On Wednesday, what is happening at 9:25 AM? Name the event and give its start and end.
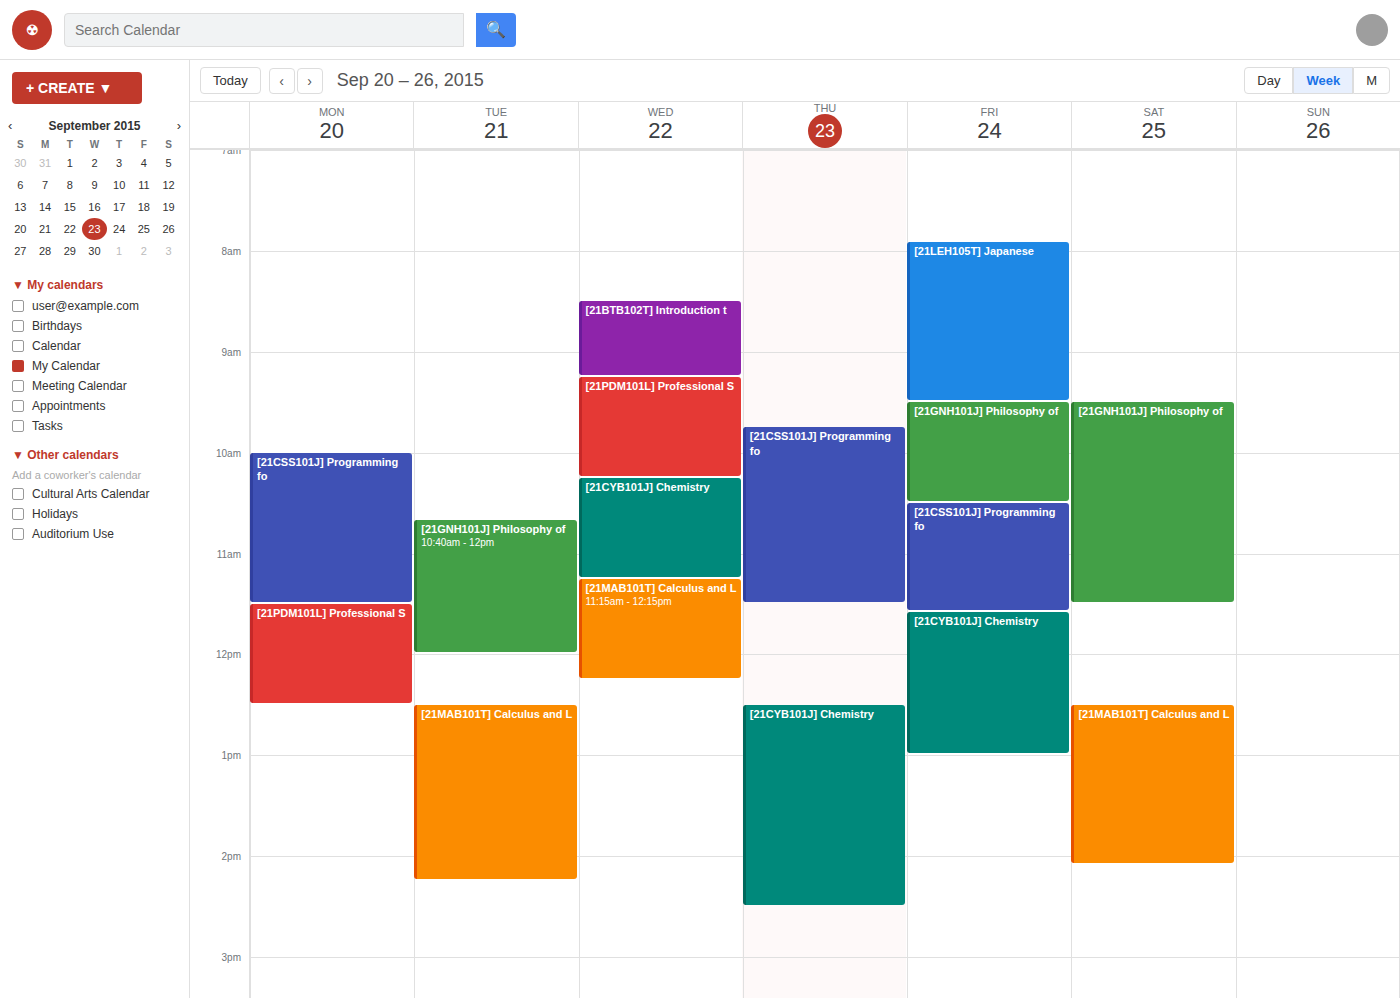
"[21PDM101L] Professional S", 9:15 AM to 10:15 AM